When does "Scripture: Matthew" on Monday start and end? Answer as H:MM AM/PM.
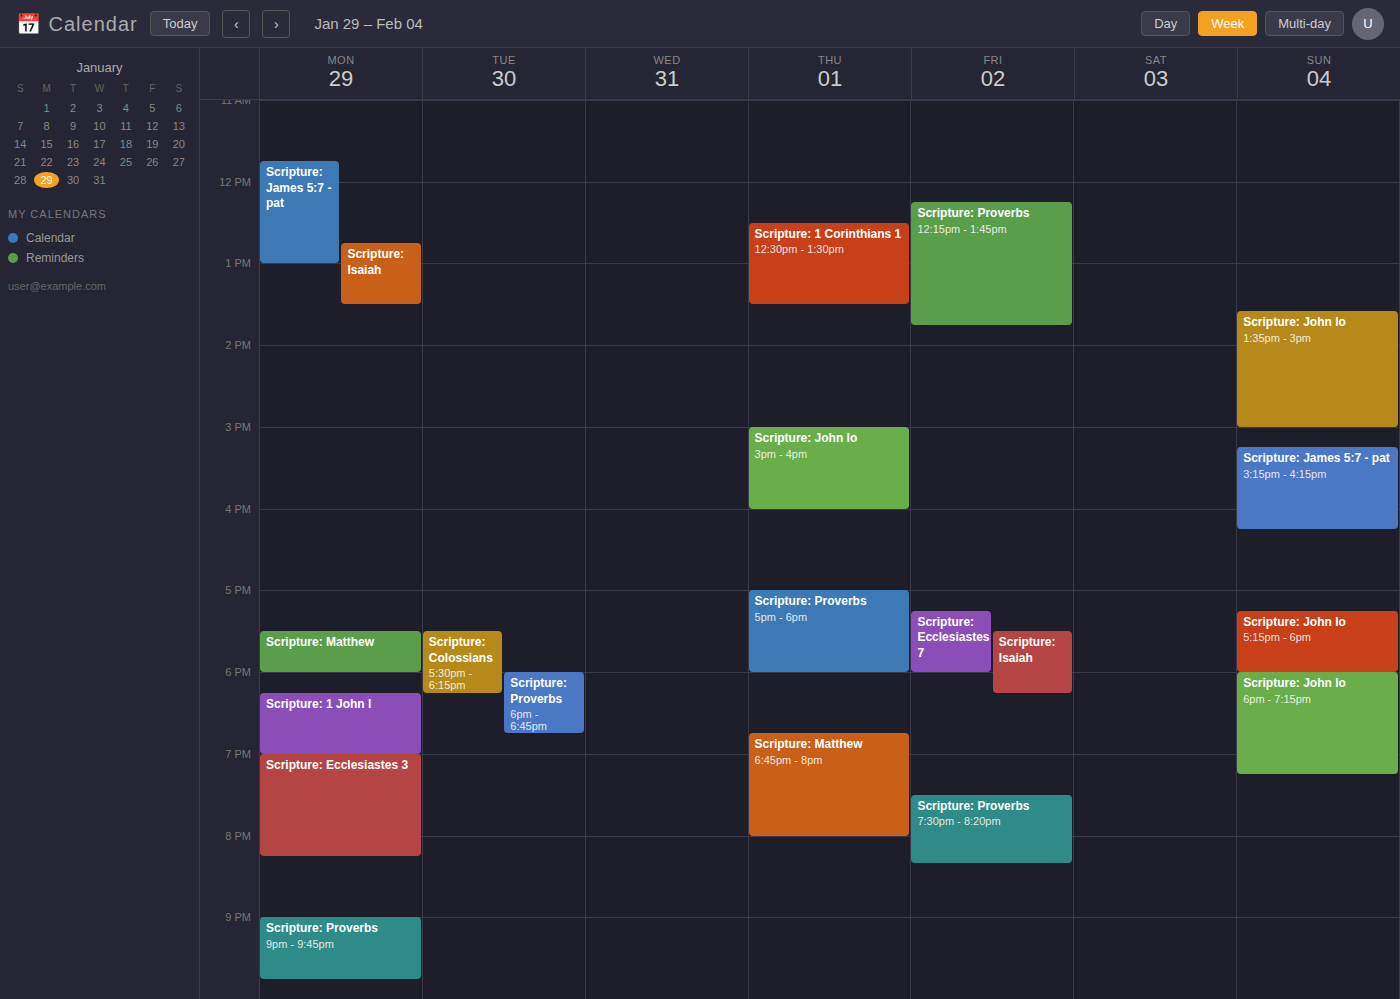
5:30 PM to 6:00 PM